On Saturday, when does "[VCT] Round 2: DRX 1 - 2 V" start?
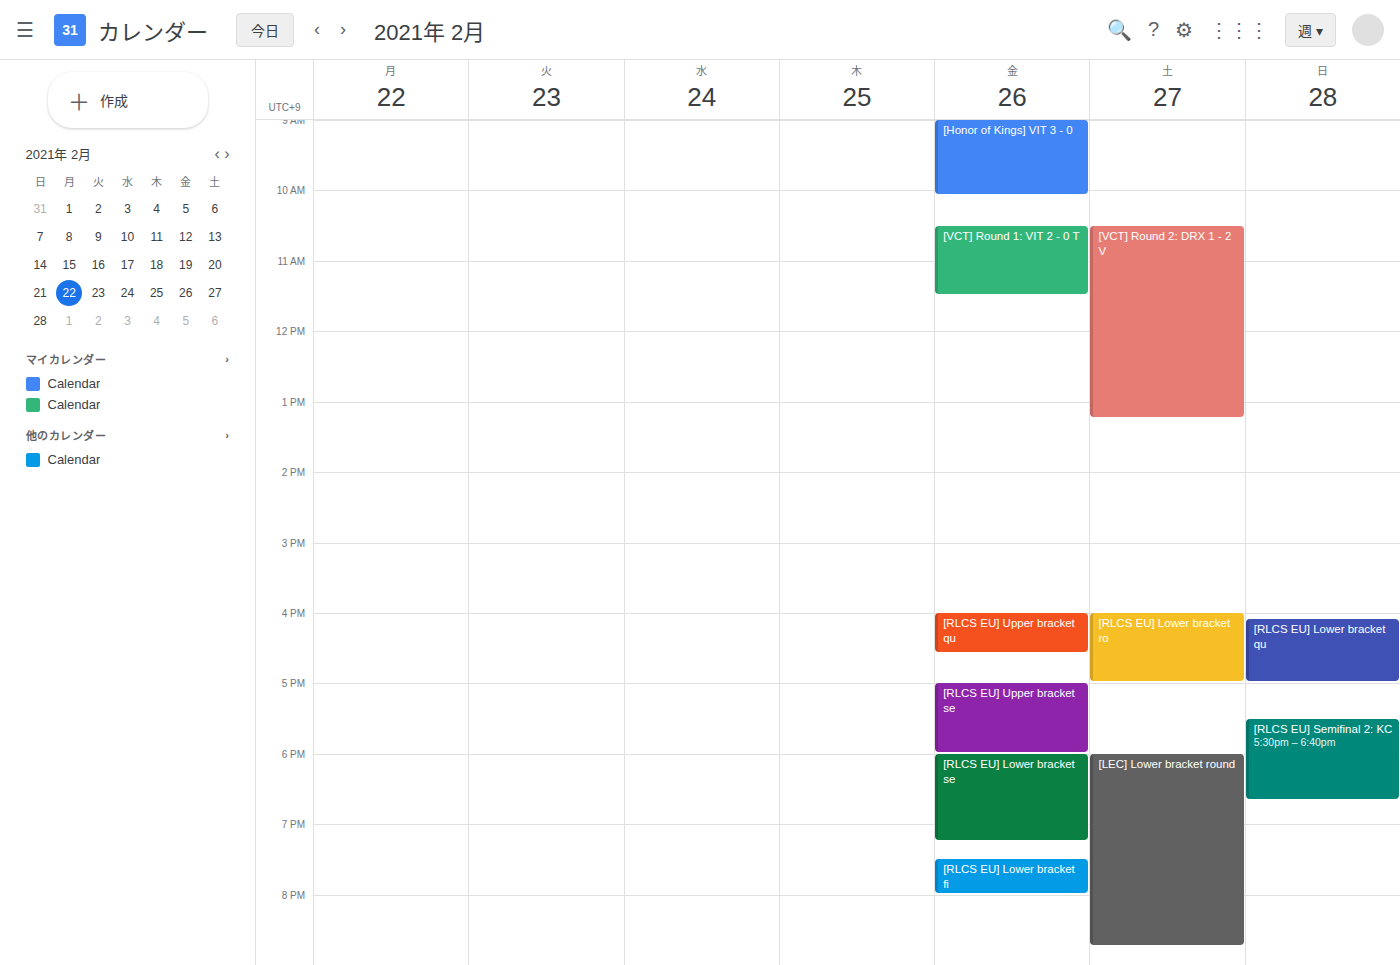
10:30